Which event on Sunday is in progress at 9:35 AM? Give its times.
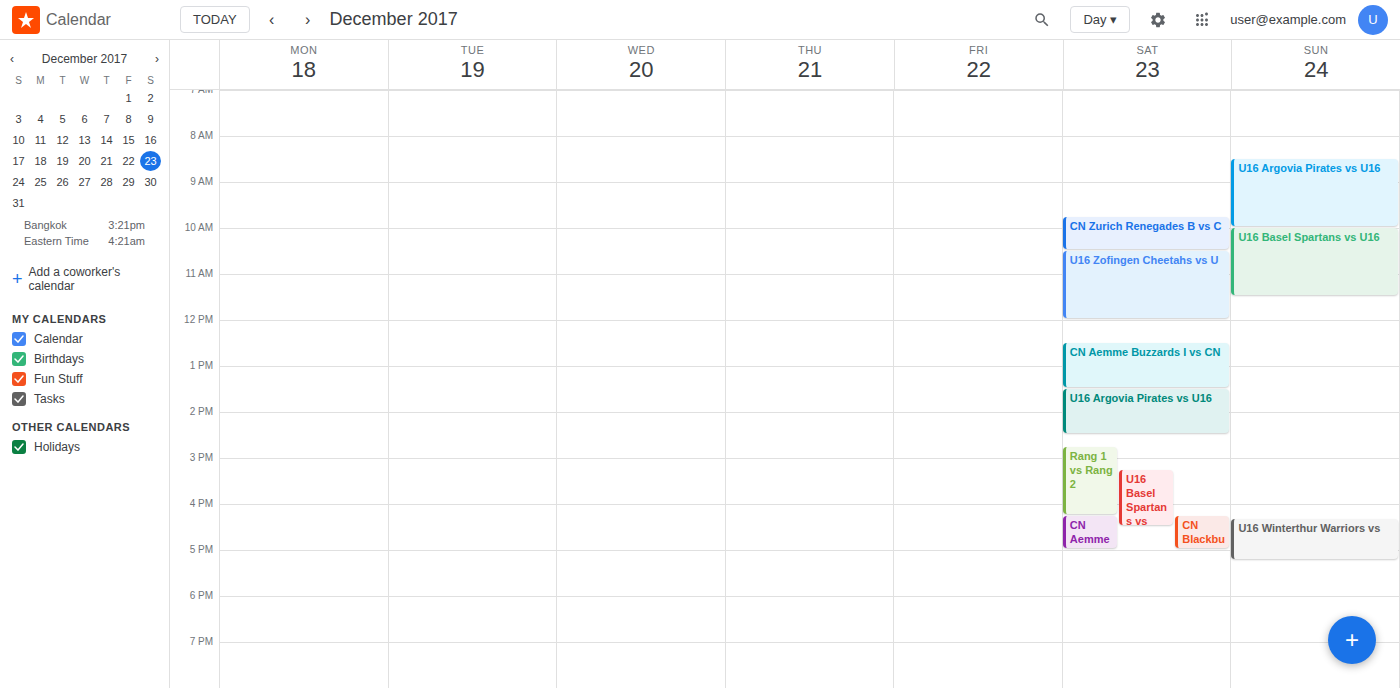
"U16 Argovia Pirates vs U16", 8:30 AM to 10:00 AM